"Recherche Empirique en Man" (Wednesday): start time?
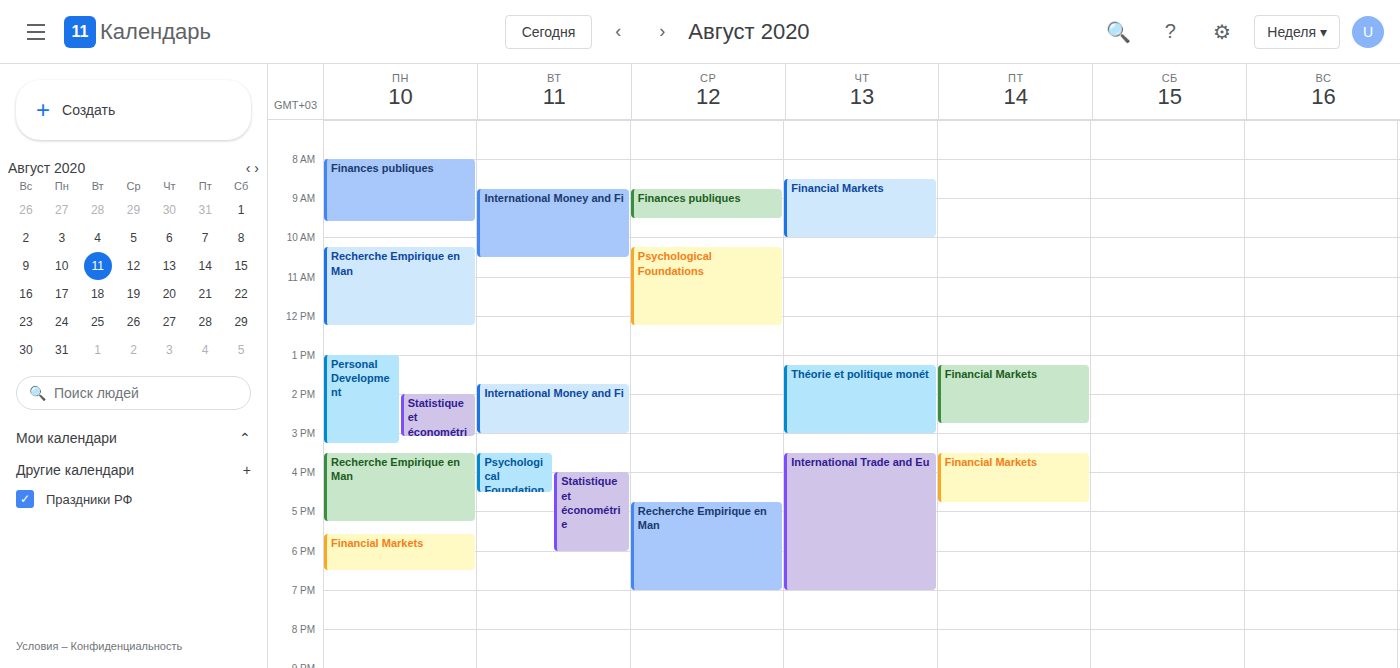
4:45 PM